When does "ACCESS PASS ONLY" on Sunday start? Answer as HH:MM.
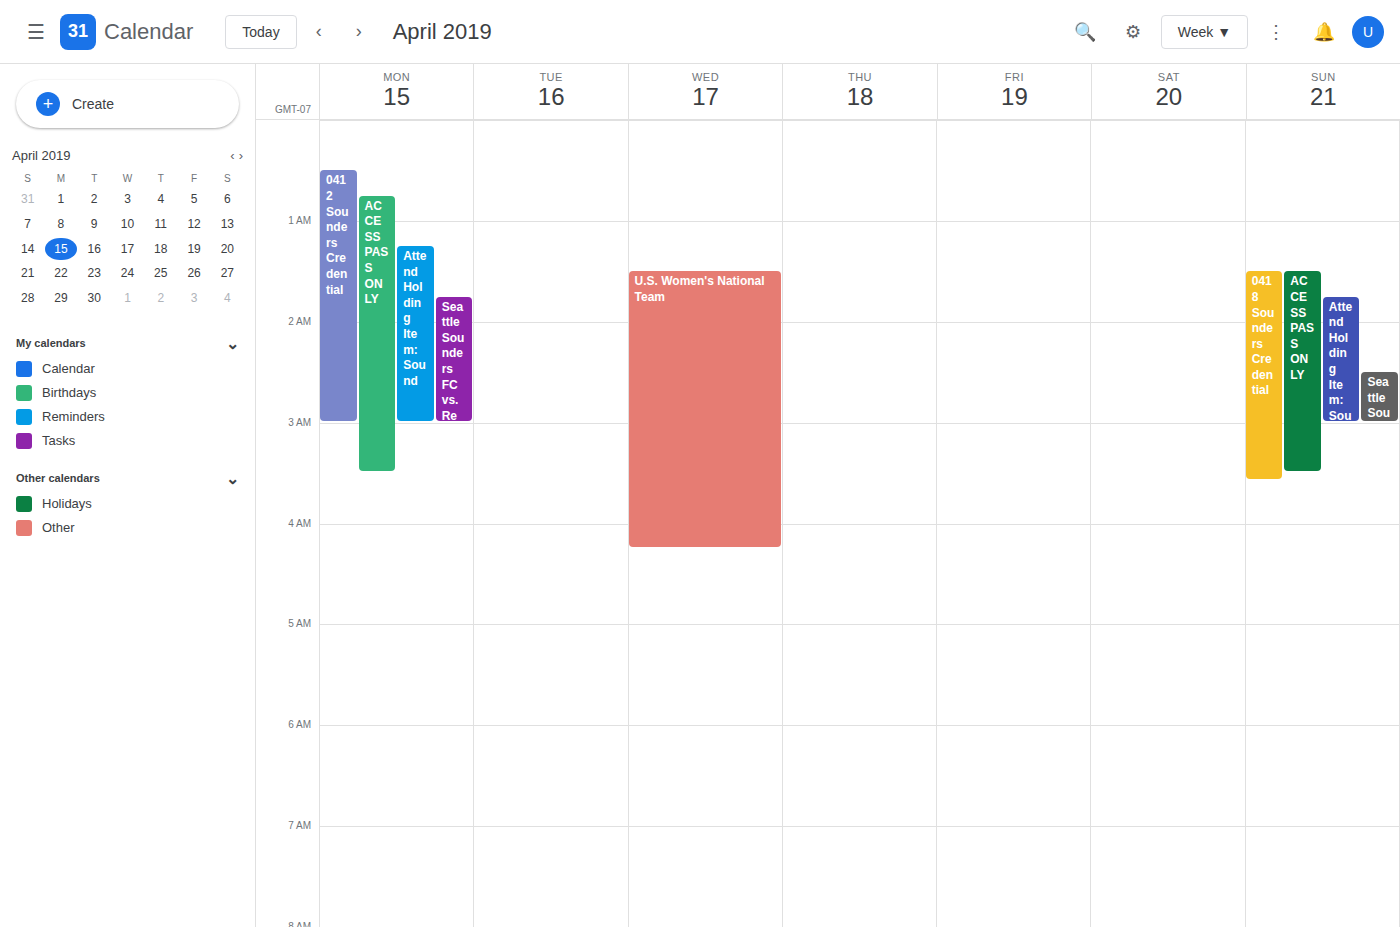
01:30